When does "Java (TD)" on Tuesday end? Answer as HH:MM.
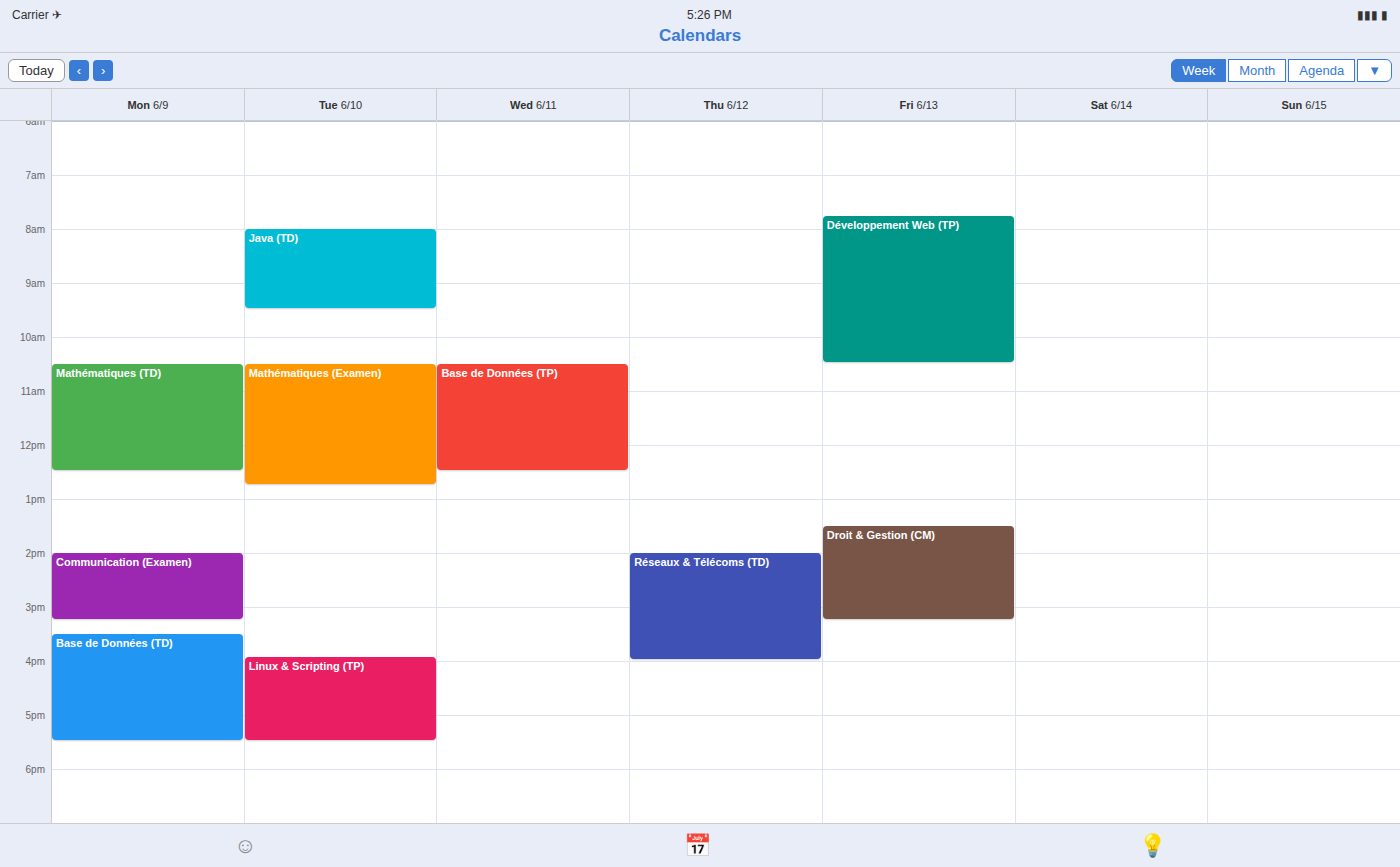
09:30